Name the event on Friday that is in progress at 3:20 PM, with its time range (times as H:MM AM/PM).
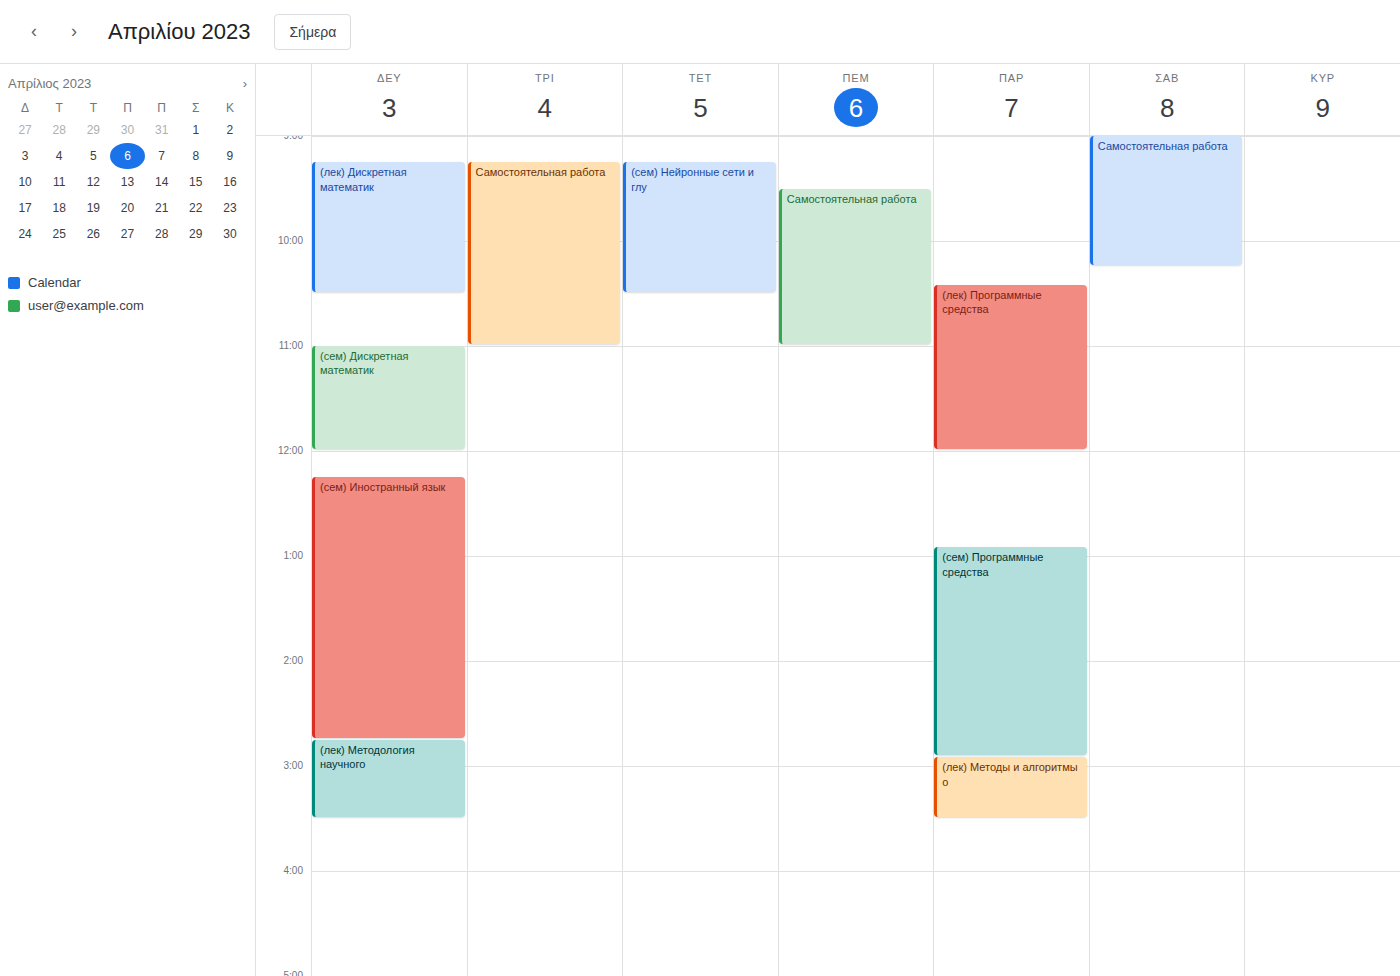
"(лек) Методы и алгоритмы о", 2:55 PM to 3:30 PM